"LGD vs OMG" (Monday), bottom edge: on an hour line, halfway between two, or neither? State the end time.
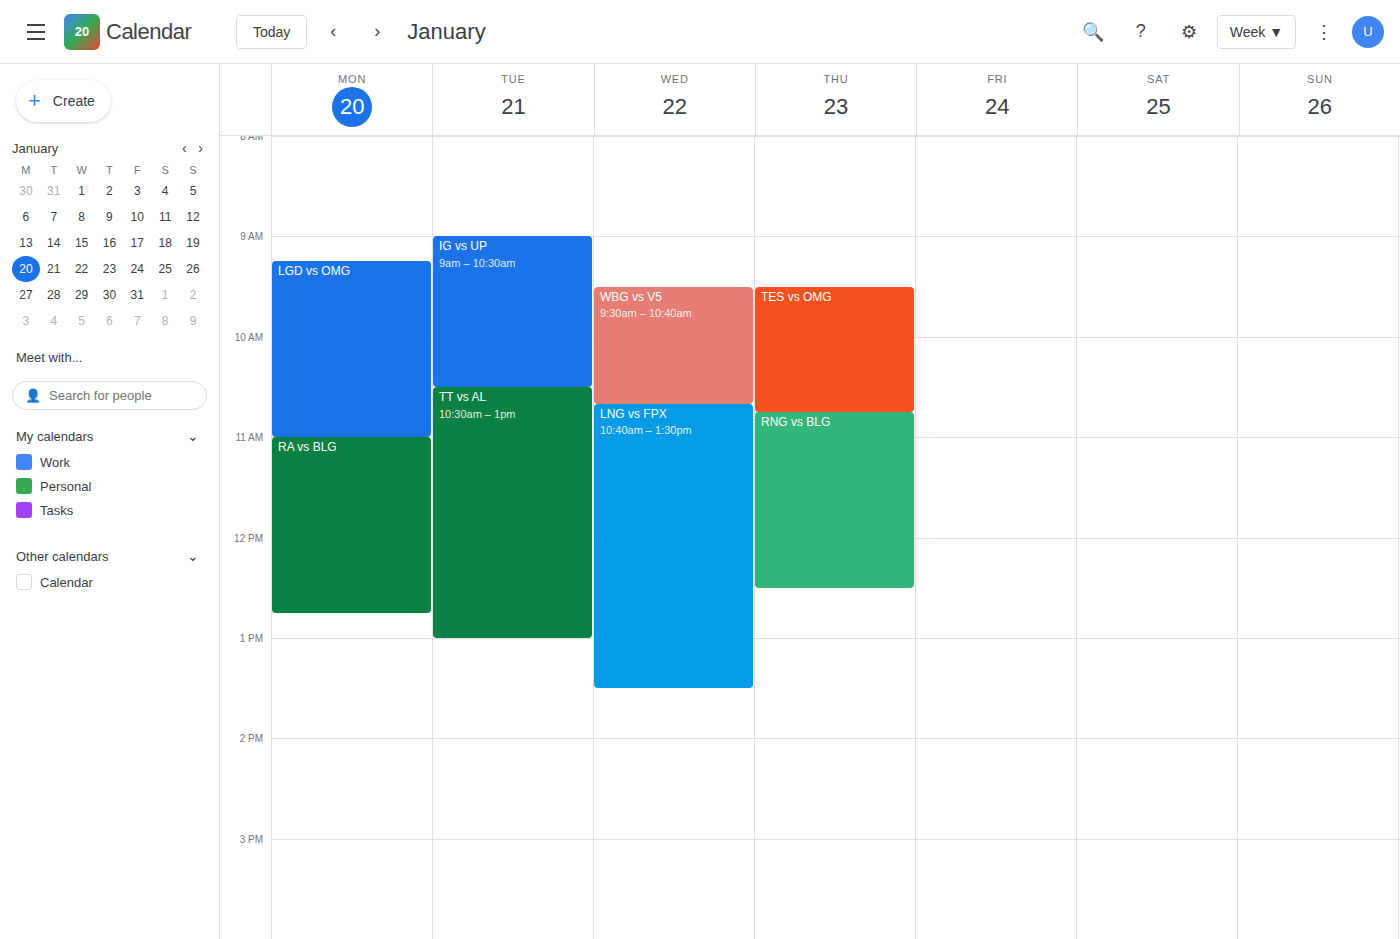
11:00 -- exactly on the 11:00 line.